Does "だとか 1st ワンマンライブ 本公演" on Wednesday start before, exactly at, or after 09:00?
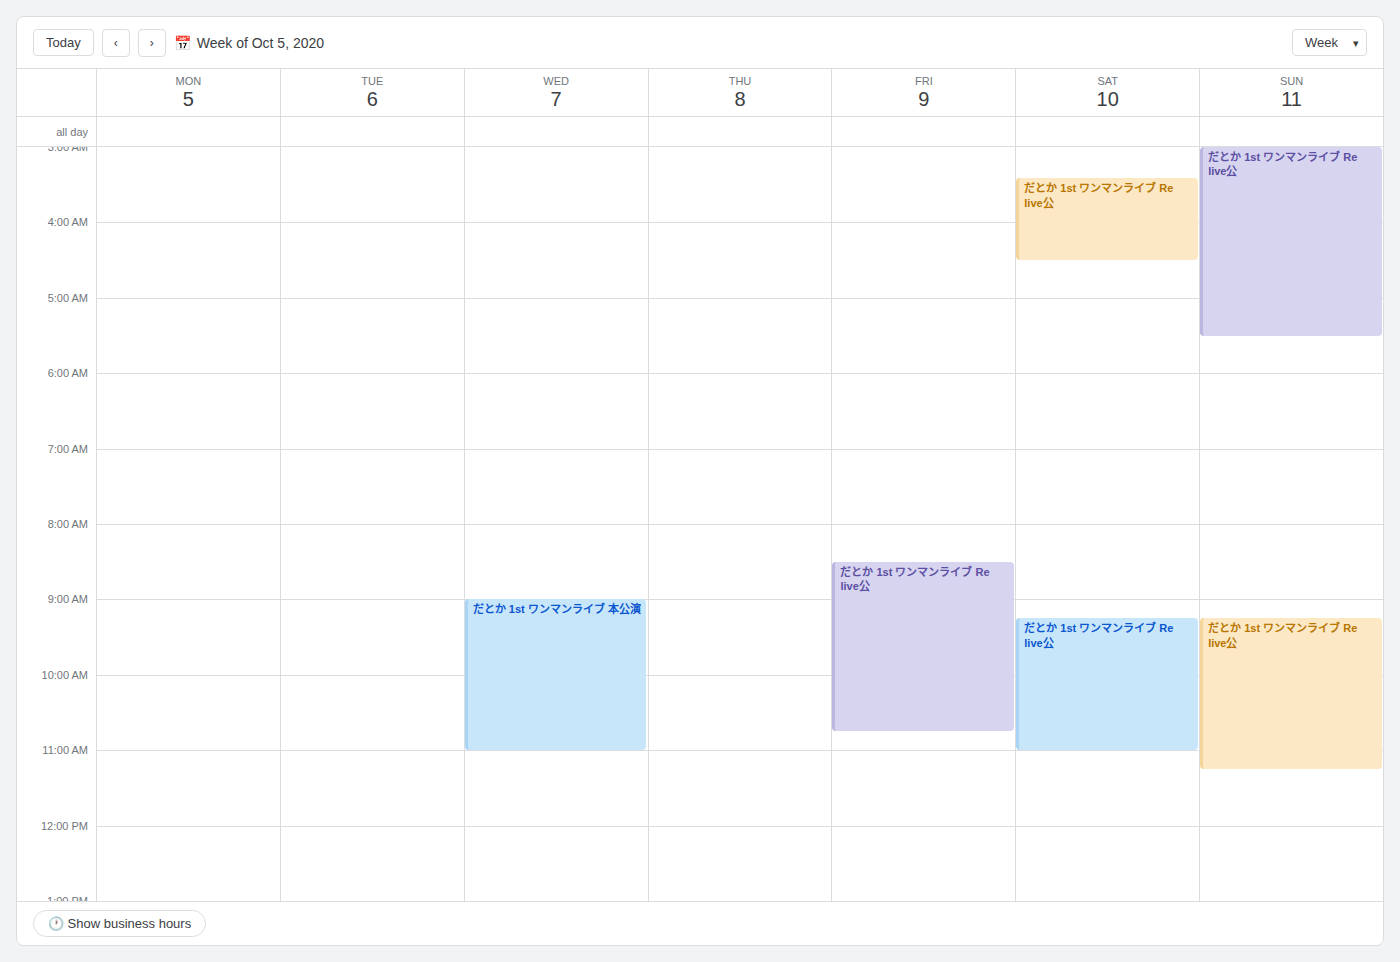
09:00 -- exactly at 09:00, on the 09:00 line.